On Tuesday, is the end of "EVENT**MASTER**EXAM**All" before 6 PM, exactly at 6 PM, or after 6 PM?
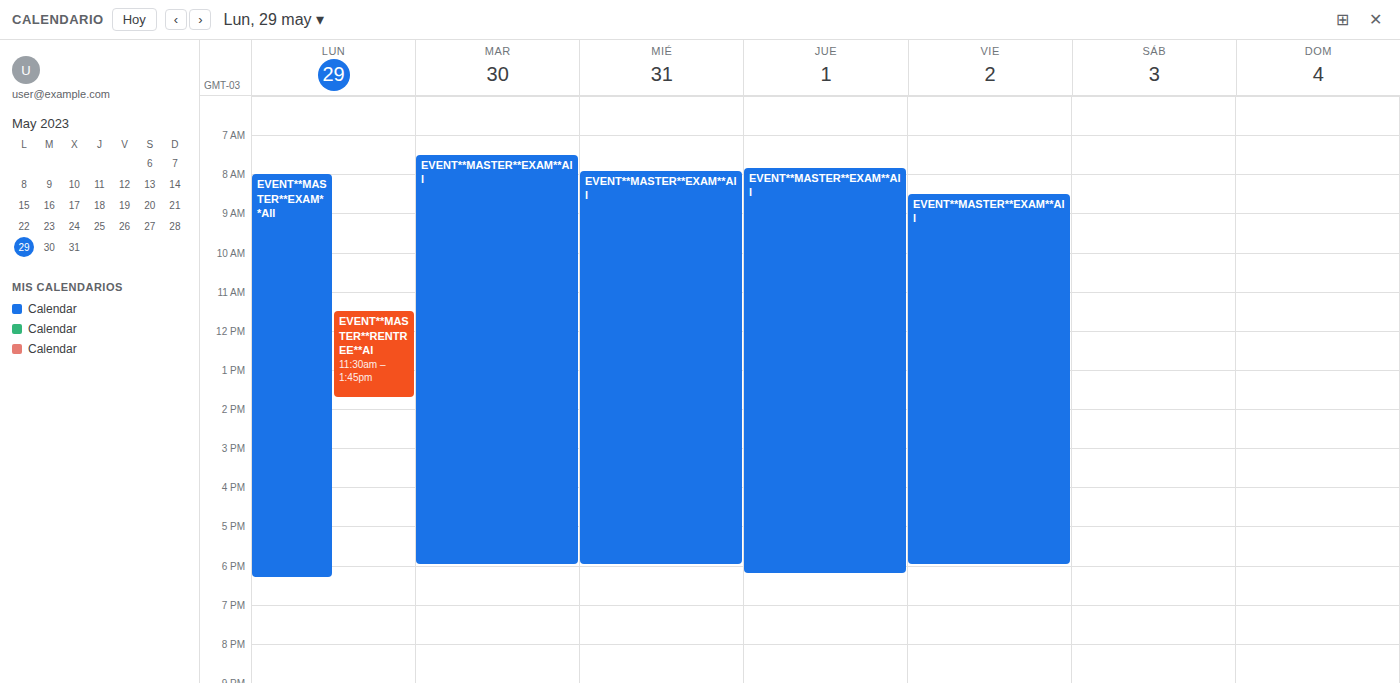
6:00 PM -- exactly at 6 PM, on the 6 PM line.